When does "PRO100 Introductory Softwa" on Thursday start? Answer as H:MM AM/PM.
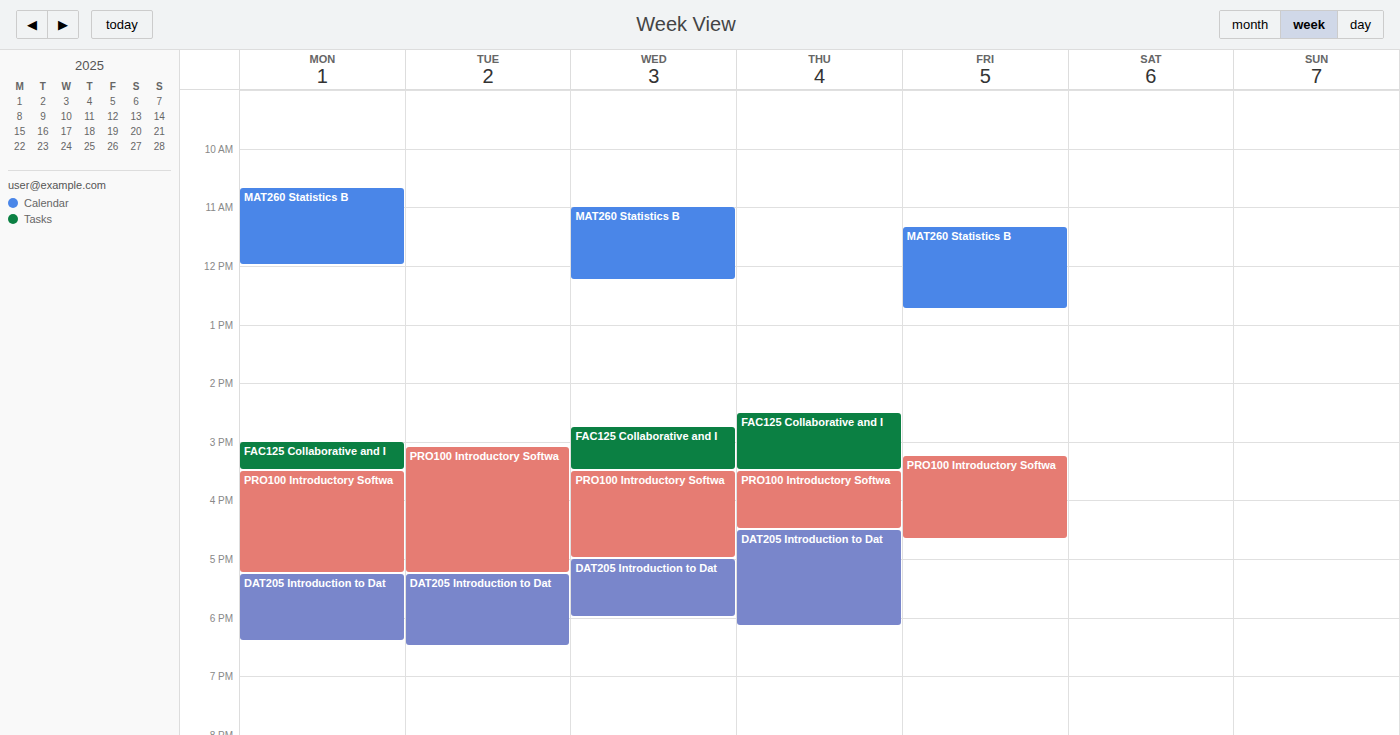
3:30 PM